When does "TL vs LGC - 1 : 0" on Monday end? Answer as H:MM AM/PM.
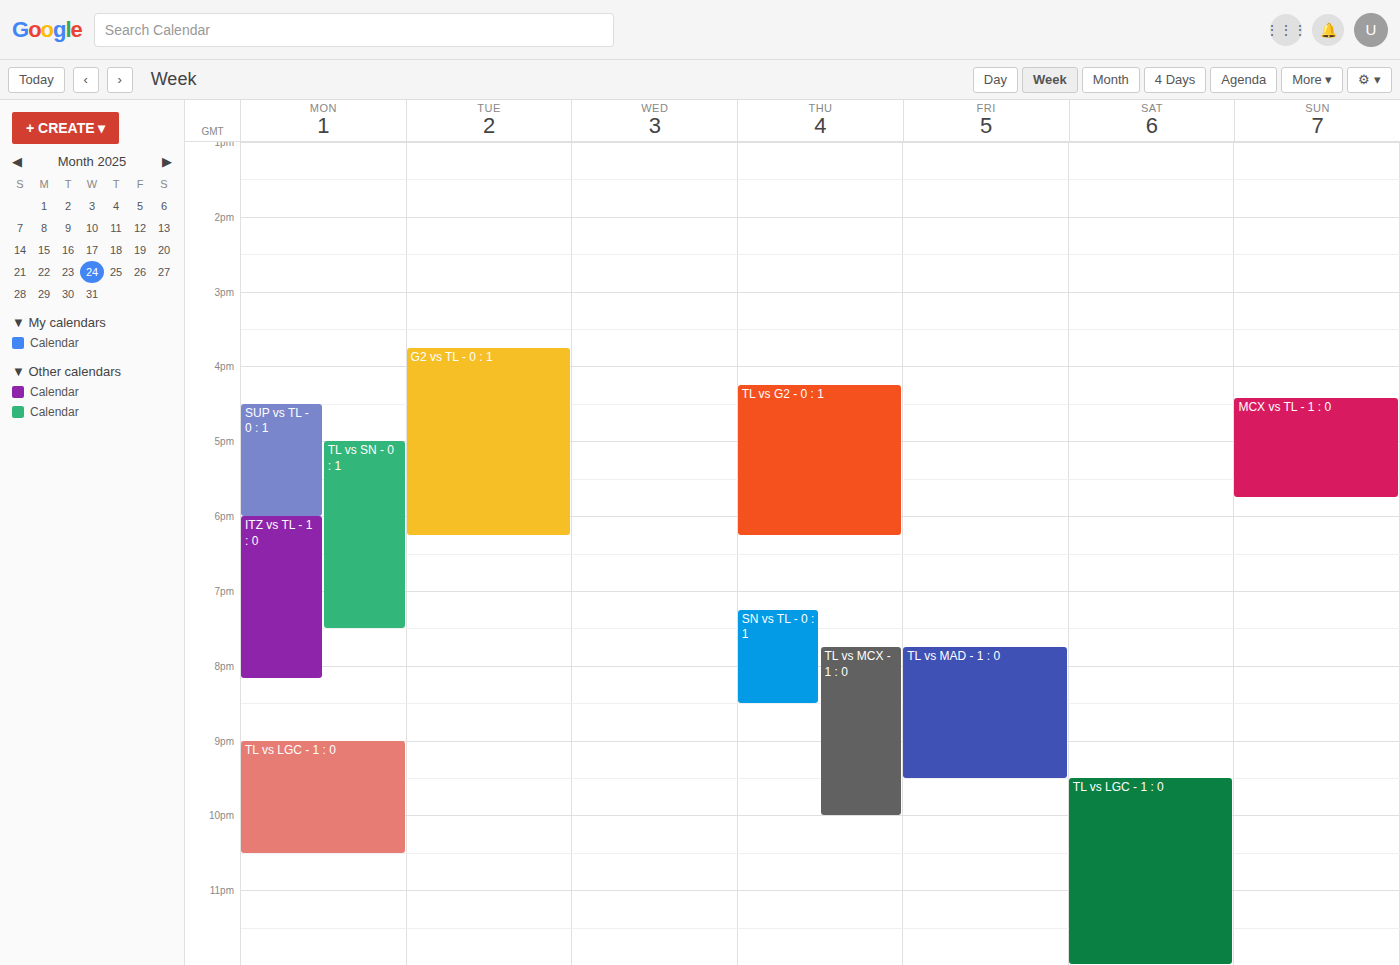
10:30 PM